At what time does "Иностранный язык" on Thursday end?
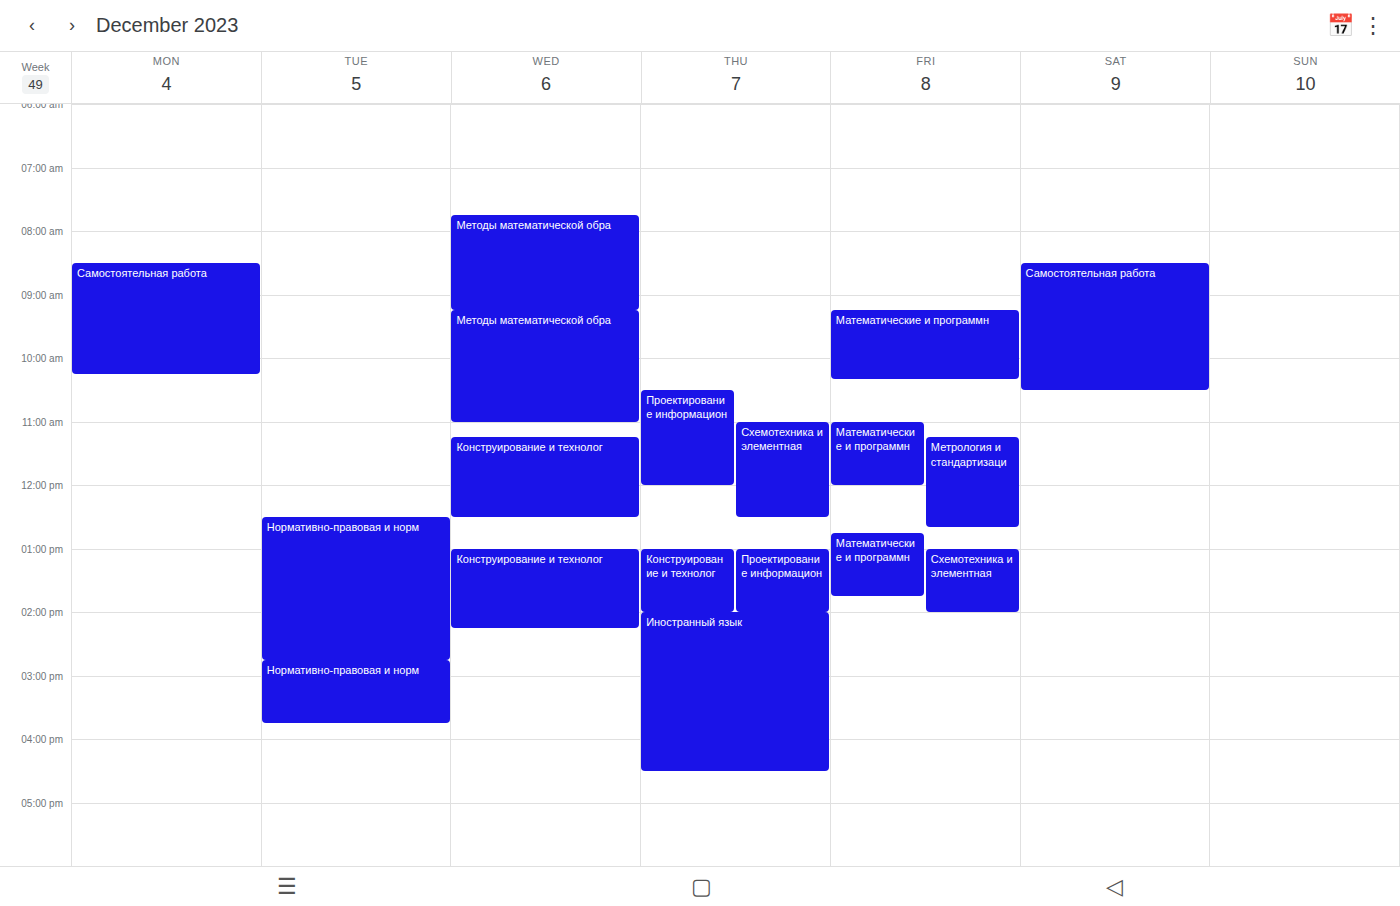
4:30 PM